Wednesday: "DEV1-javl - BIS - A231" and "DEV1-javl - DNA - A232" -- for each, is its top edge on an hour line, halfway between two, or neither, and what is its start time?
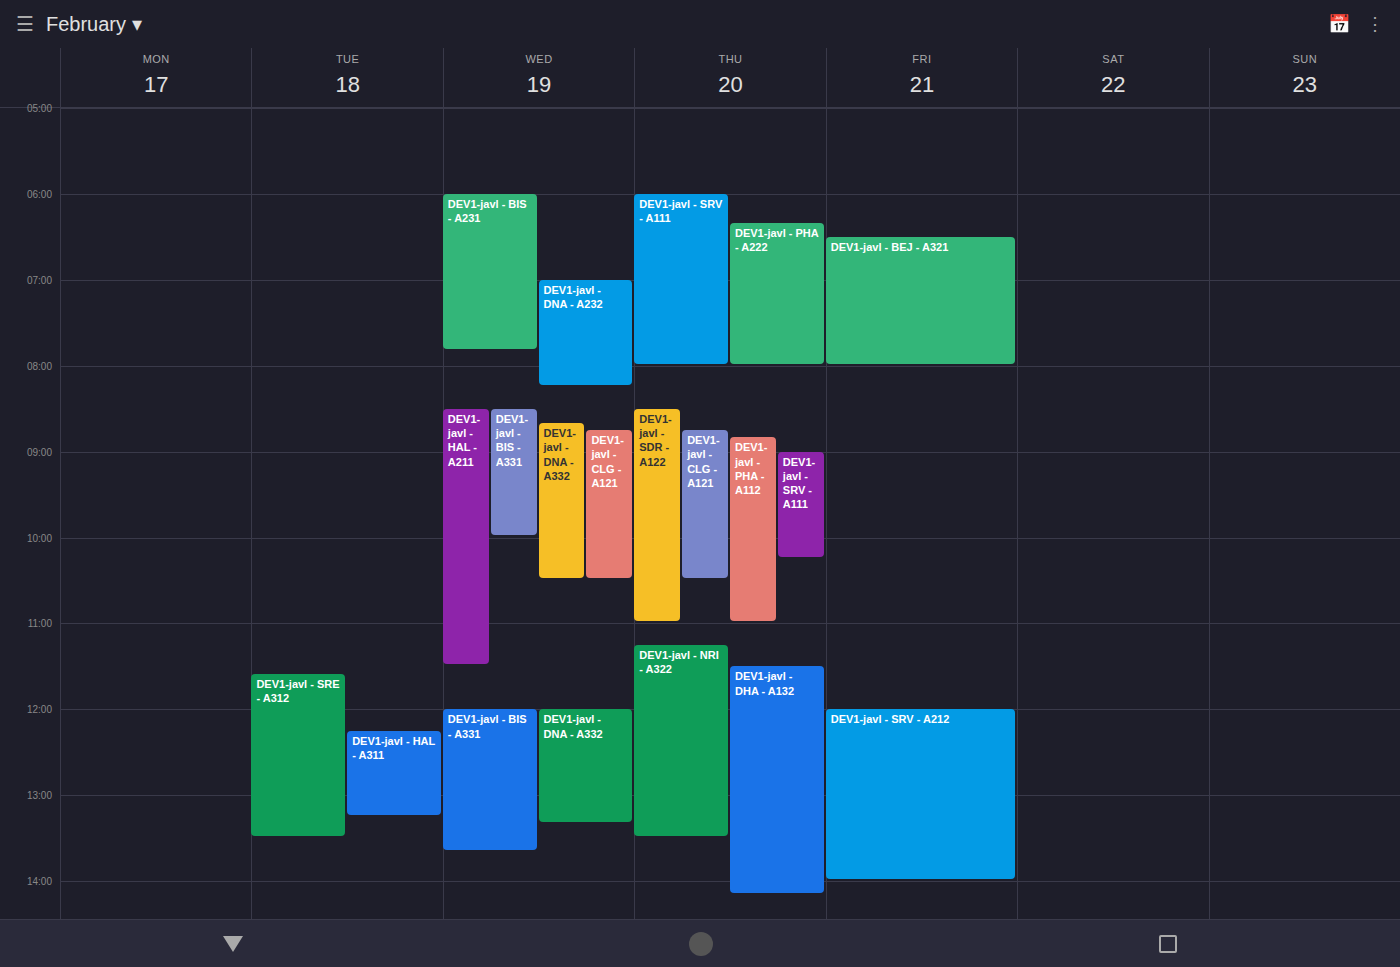
"DEV1-javl - BIS - A231": 6:00 AM, exactly on the 6 AM line. "DEV1-javl - DNA - A232": 7:00 AM, exactly on the 7 AM line.